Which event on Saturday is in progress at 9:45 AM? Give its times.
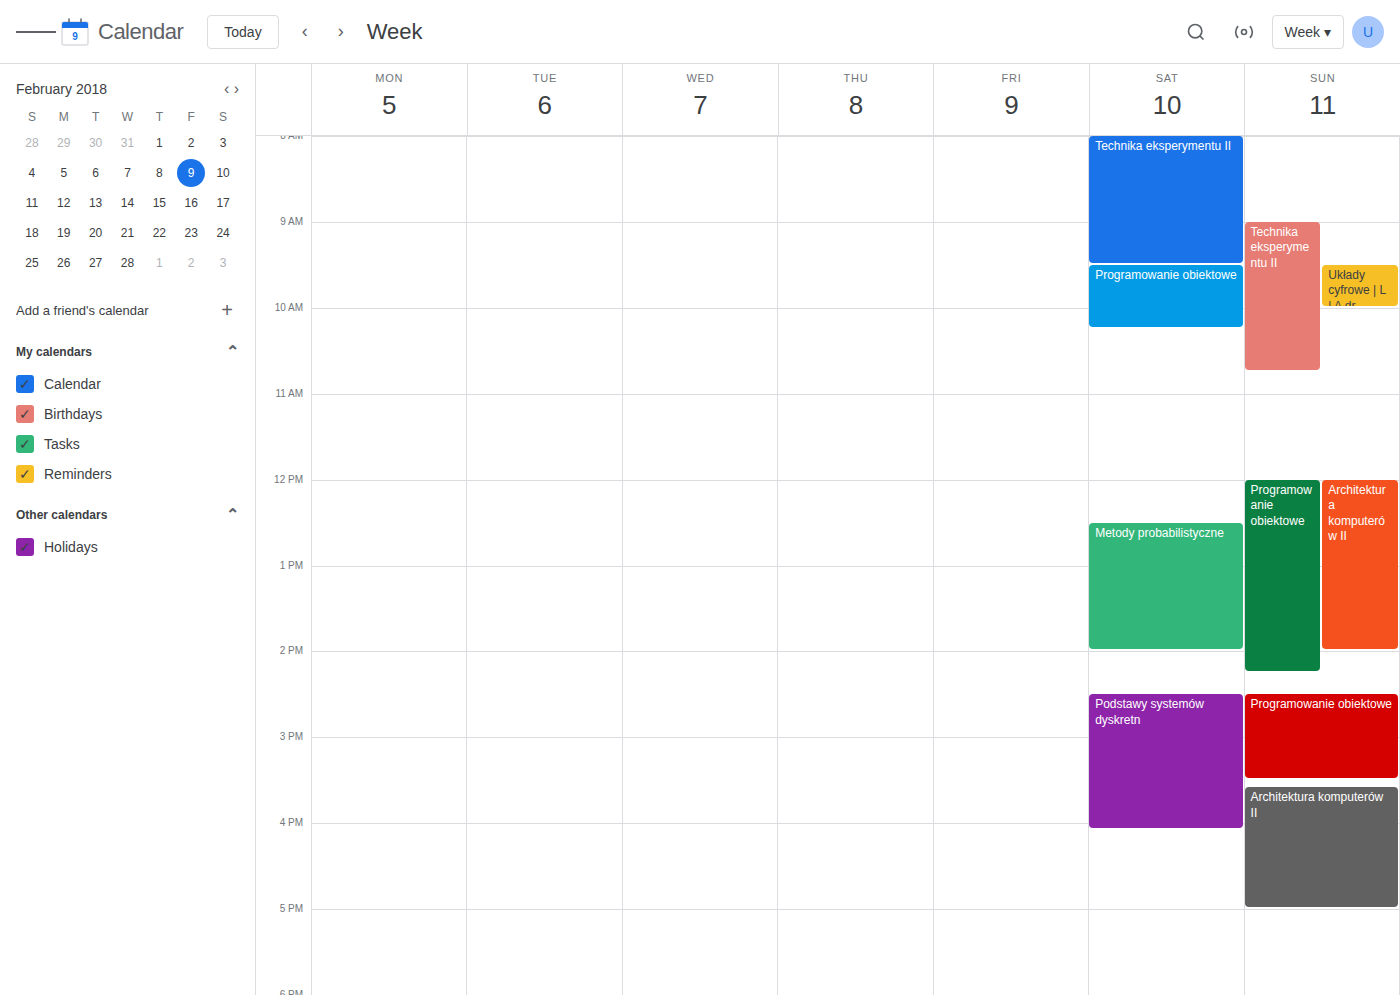
"Programowanie obiektowe", 9:30 AM to 10:15 AM